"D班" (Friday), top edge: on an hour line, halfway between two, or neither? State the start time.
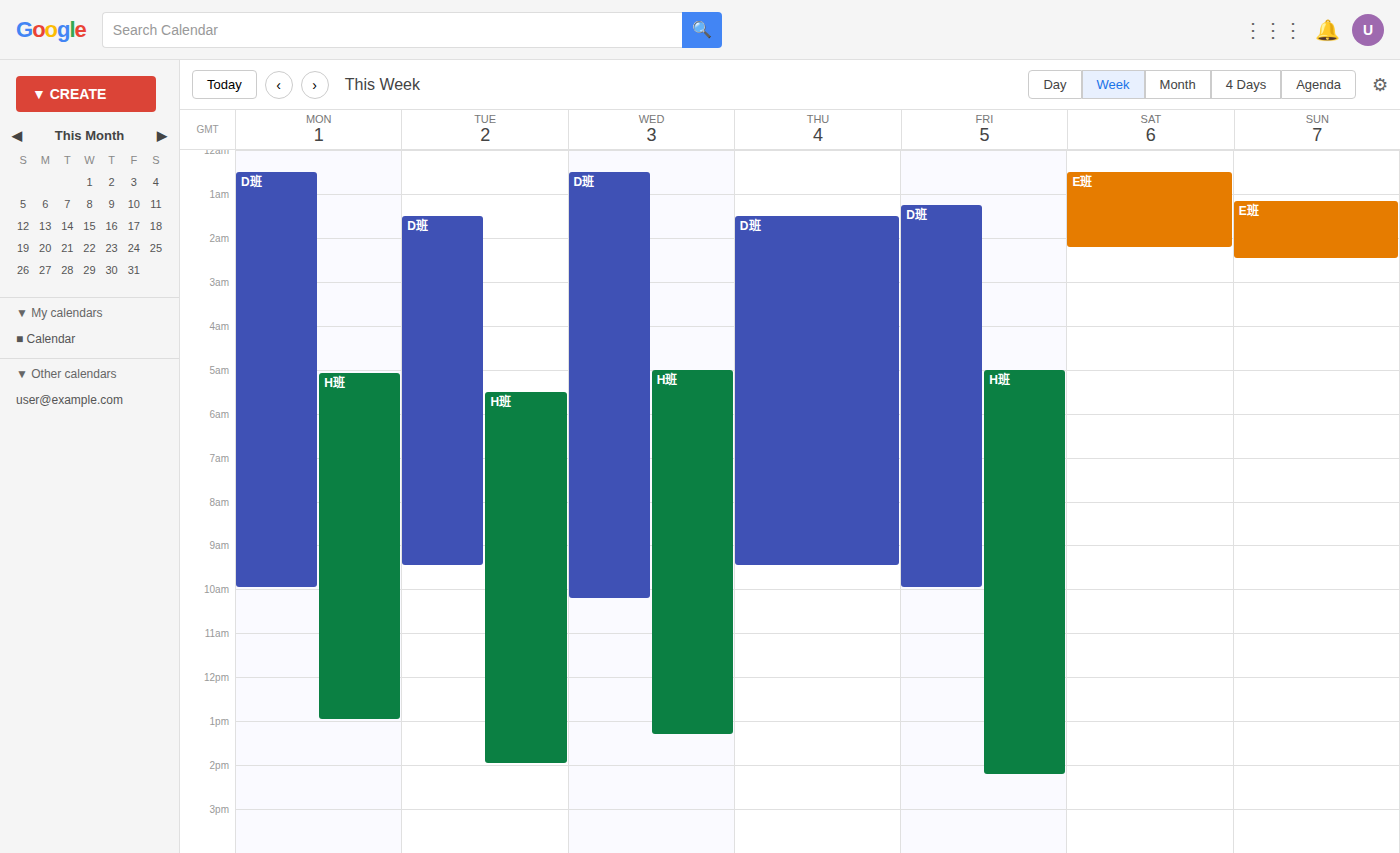
1:15 AM -- neither: a quarter of the way from the 1 AM line to the 2 AM line.